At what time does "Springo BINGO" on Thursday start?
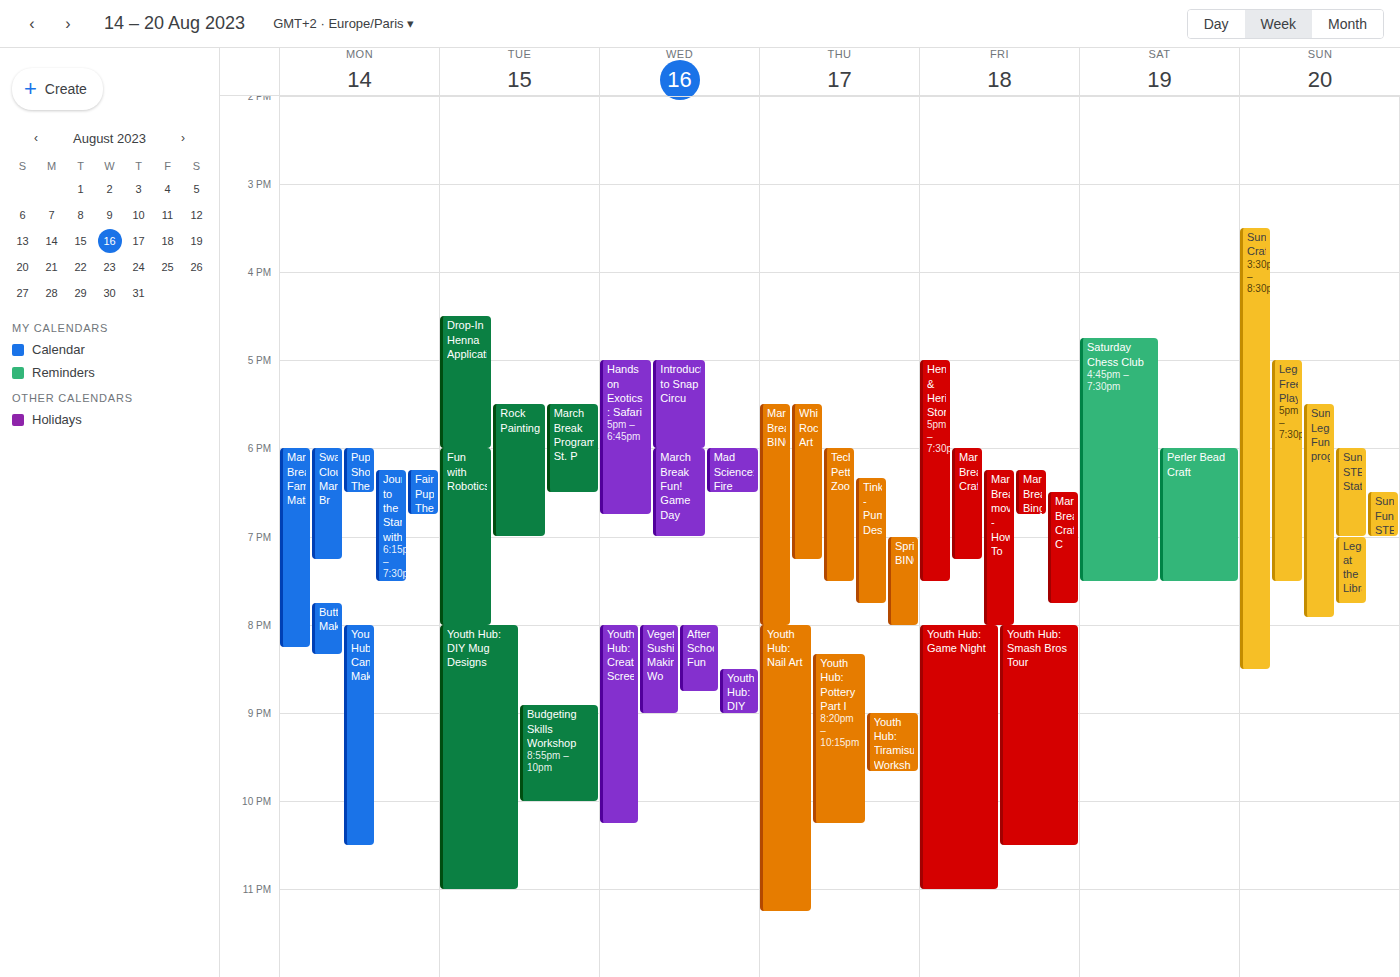
19:00